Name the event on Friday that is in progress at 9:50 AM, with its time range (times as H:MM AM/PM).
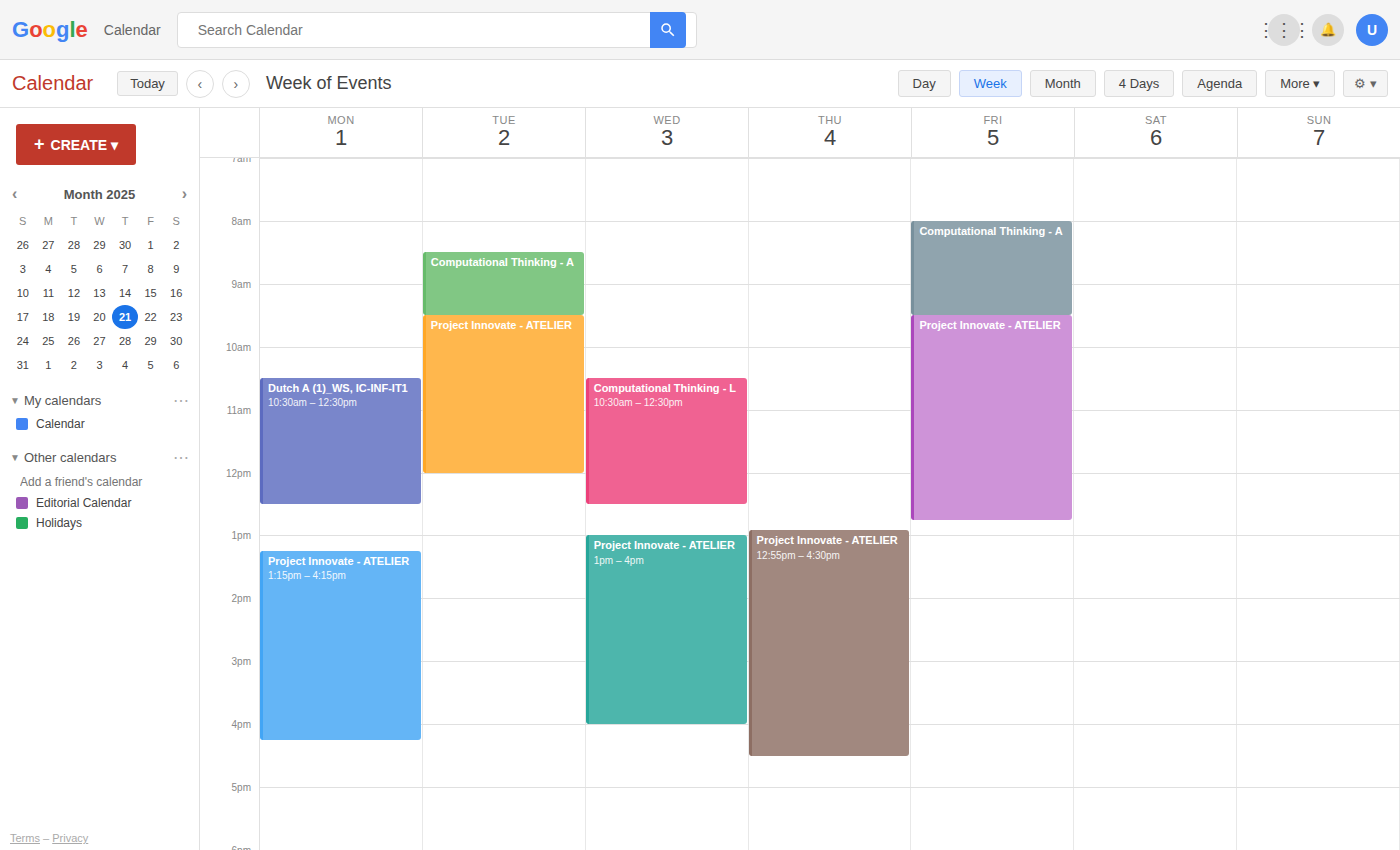
"Project Innovate - ATELIER", 9:30 AM to 12:45 PM